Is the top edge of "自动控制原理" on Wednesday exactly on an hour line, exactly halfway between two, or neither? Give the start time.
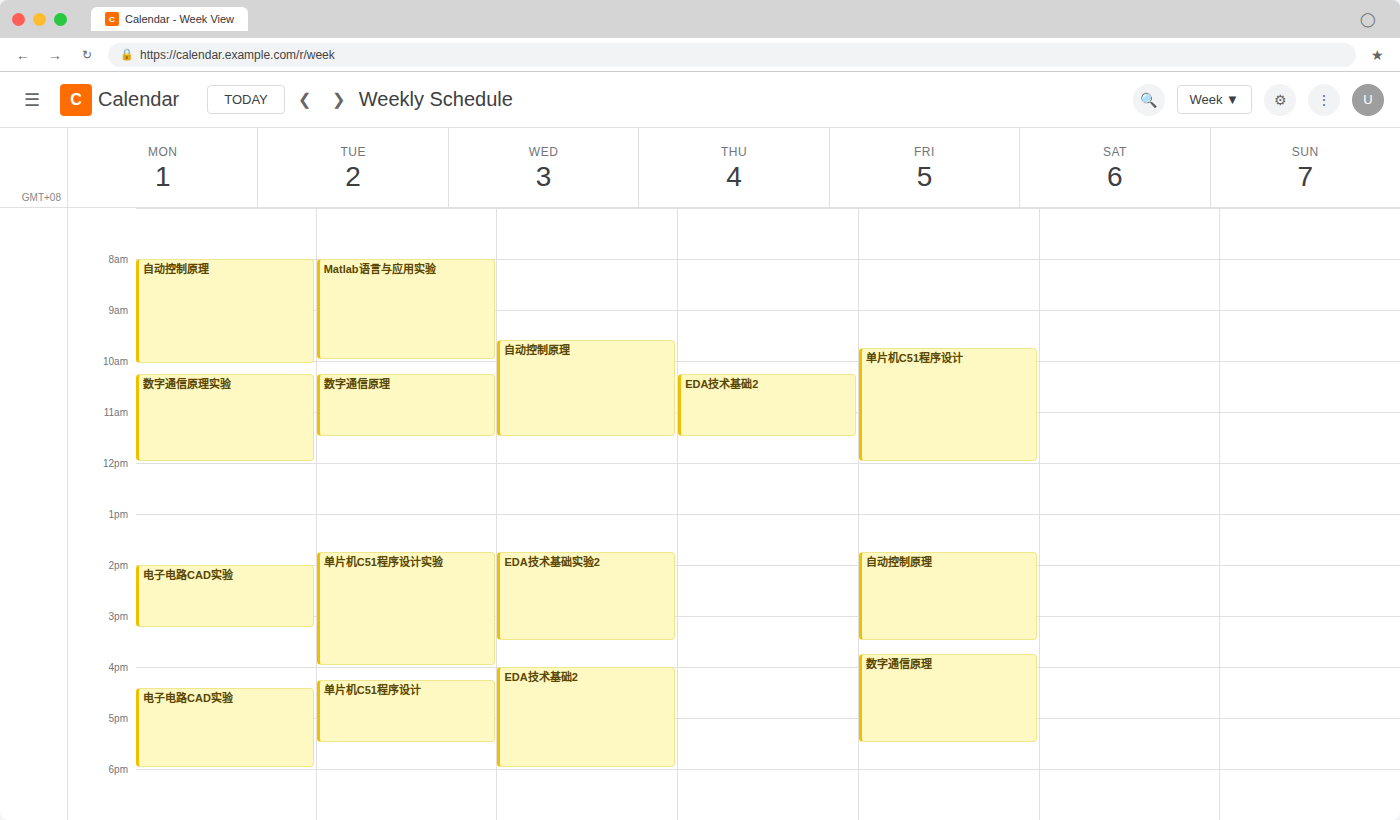
9:35 AM -- neither: 35 minutes below the 9 AM line and 25 minutes above the 10 AM line.